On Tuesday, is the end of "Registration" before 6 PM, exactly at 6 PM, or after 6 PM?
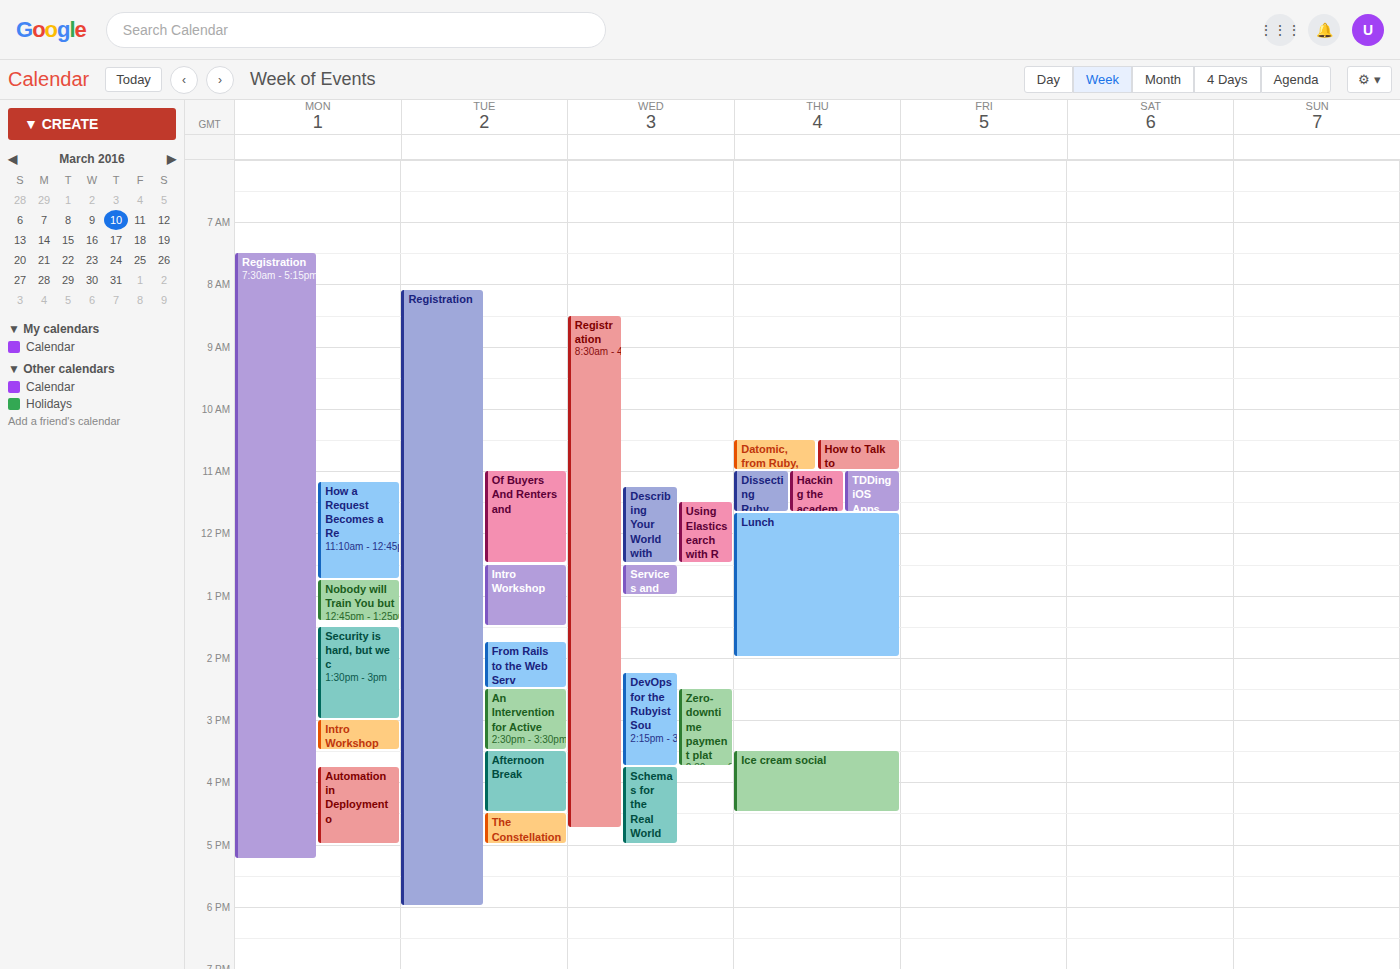
6:00 PM -- exactly at 6 PM, on the 6 PM line.